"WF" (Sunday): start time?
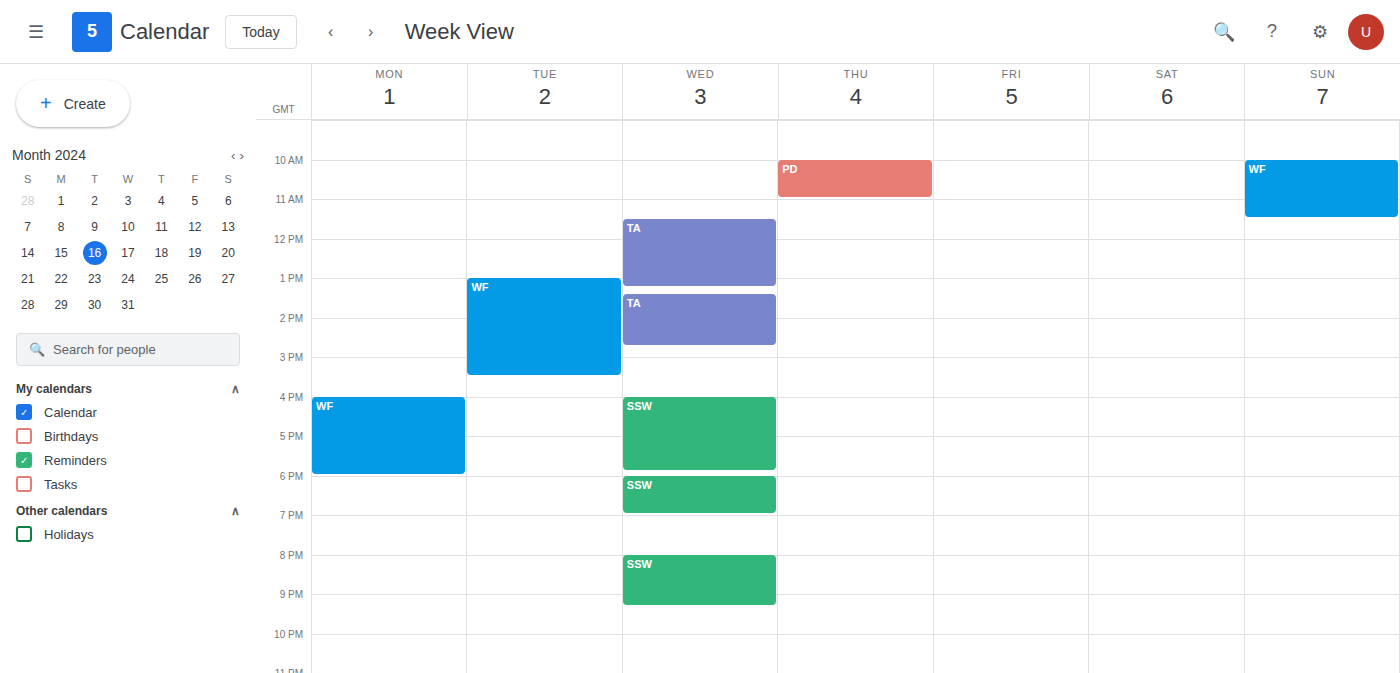
10:00 AM